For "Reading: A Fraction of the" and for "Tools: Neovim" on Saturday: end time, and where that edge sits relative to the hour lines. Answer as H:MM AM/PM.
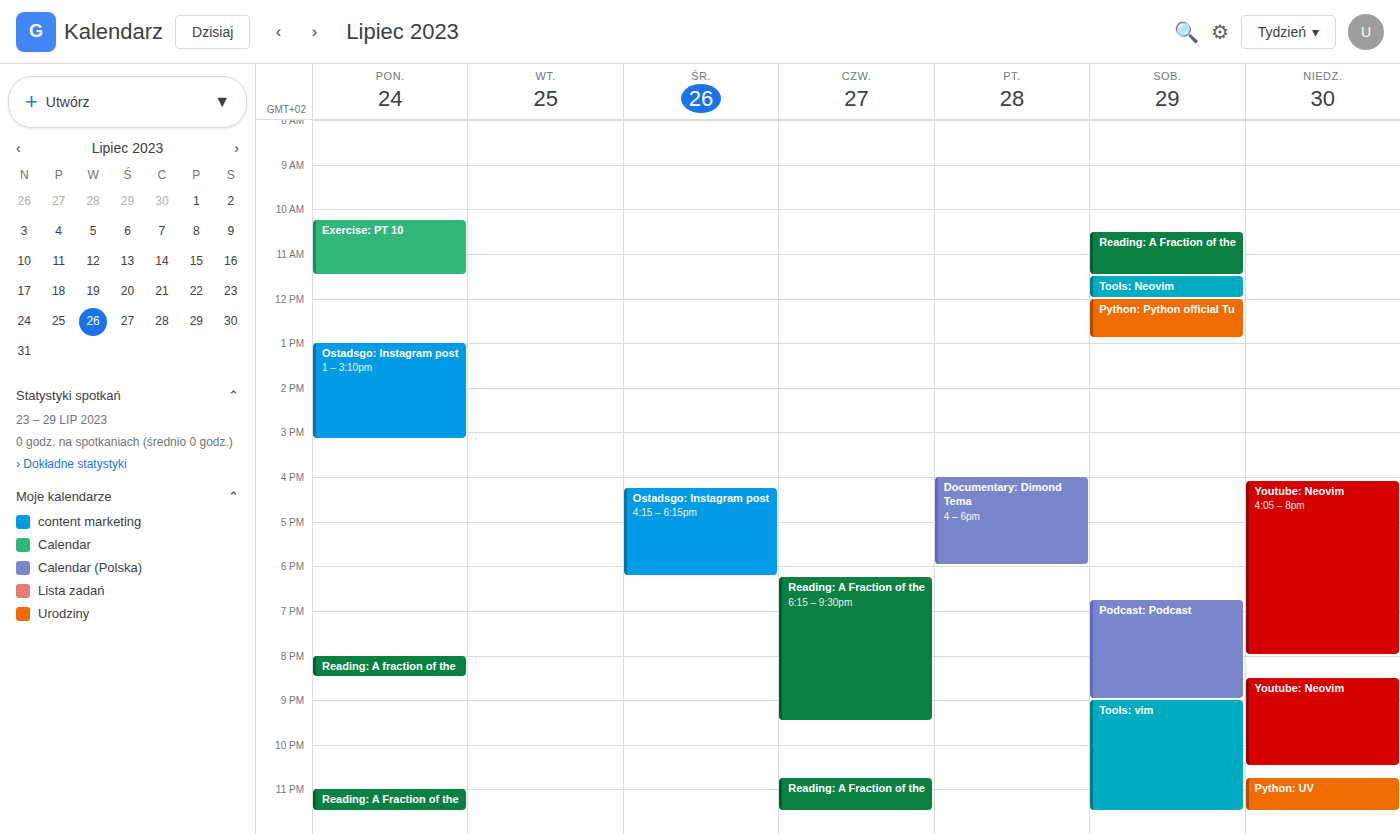
"Reading: A Fraction of the": 11:30 AM, halfway between the 11 AM and 12 PM lines. "Tools: Neovim": 12:00 PM, exactly on the 12 PM line.